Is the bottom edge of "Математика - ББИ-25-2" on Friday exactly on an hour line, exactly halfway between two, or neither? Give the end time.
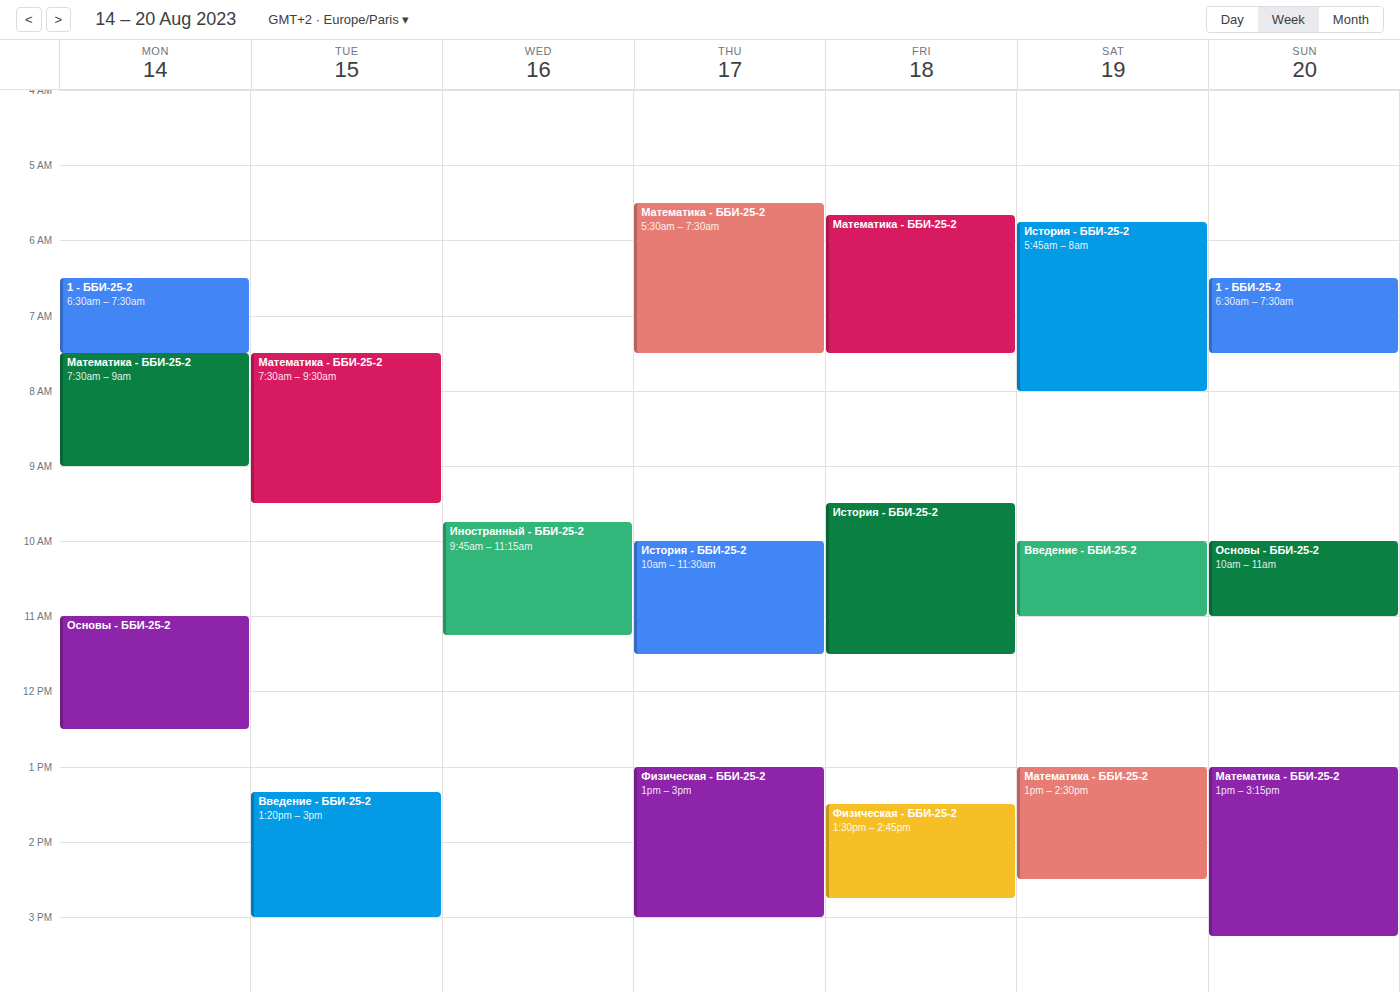
7:30 AM -- halfway between the 7 AM and 8 AM lines.